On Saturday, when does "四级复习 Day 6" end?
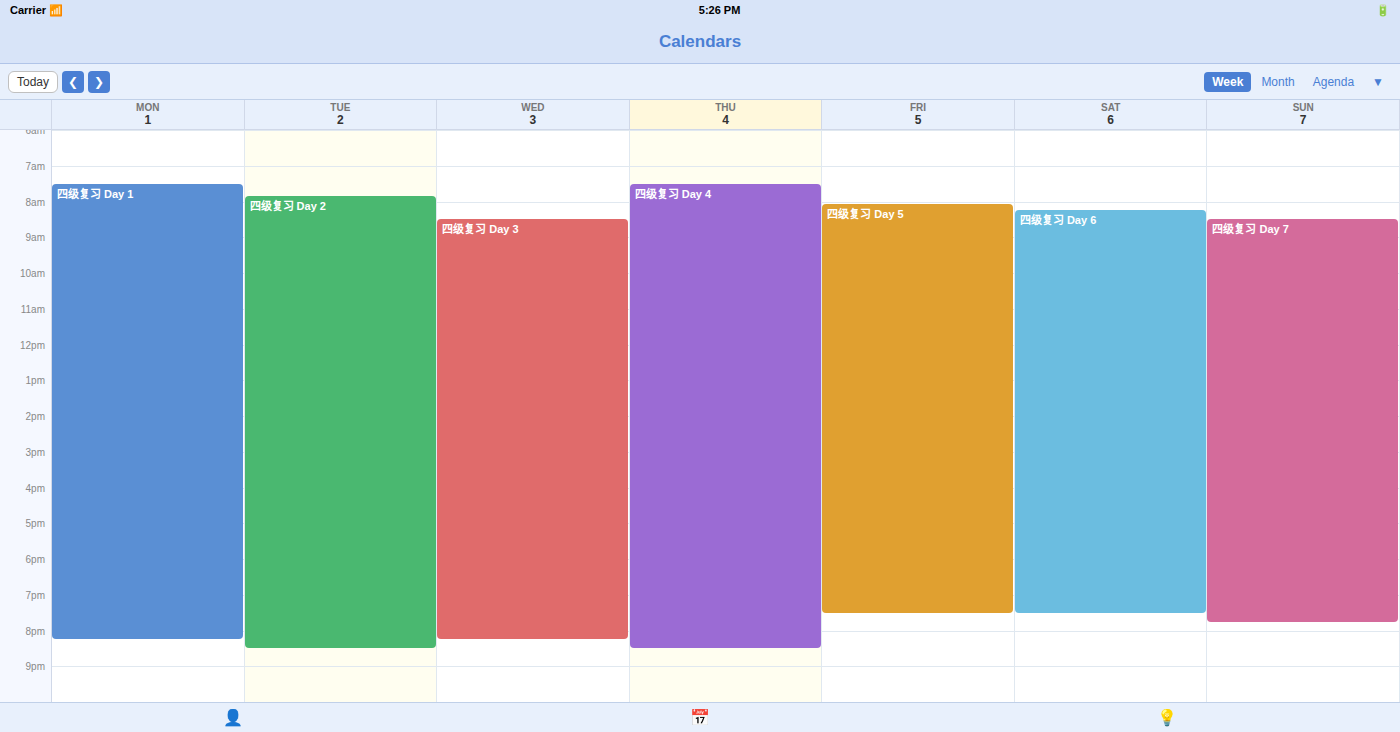
19:30